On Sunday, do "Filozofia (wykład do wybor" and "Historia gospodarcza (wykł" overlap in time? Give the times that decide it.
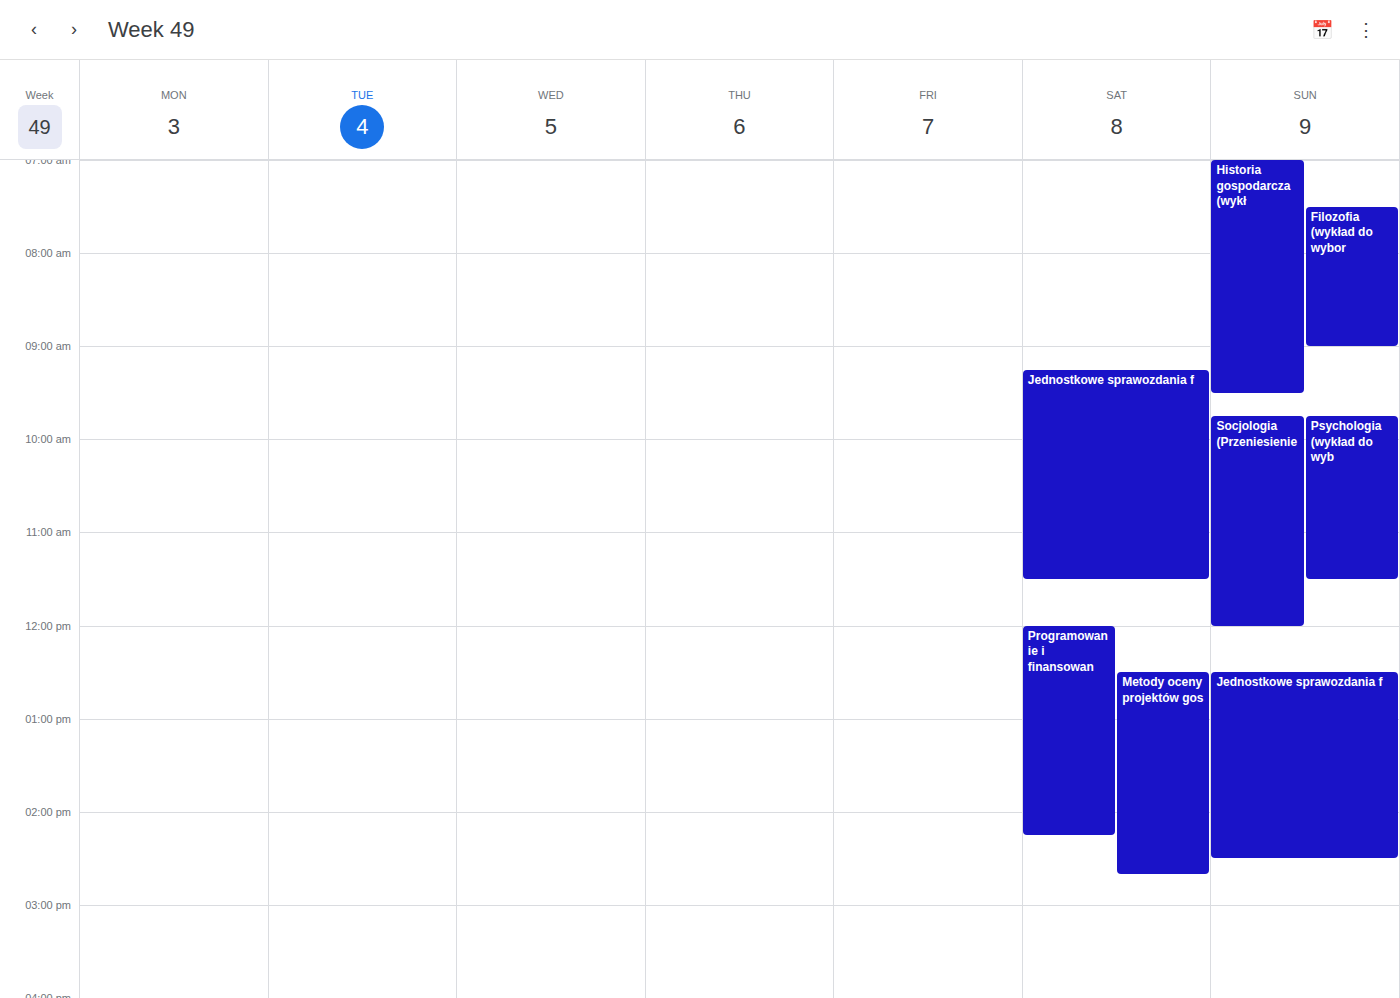
"Filozofia (wykład do wybor" runs 7:30 AM to 9:00 AM, inside "Historia gospodarcza (wykł" -- they overlap.